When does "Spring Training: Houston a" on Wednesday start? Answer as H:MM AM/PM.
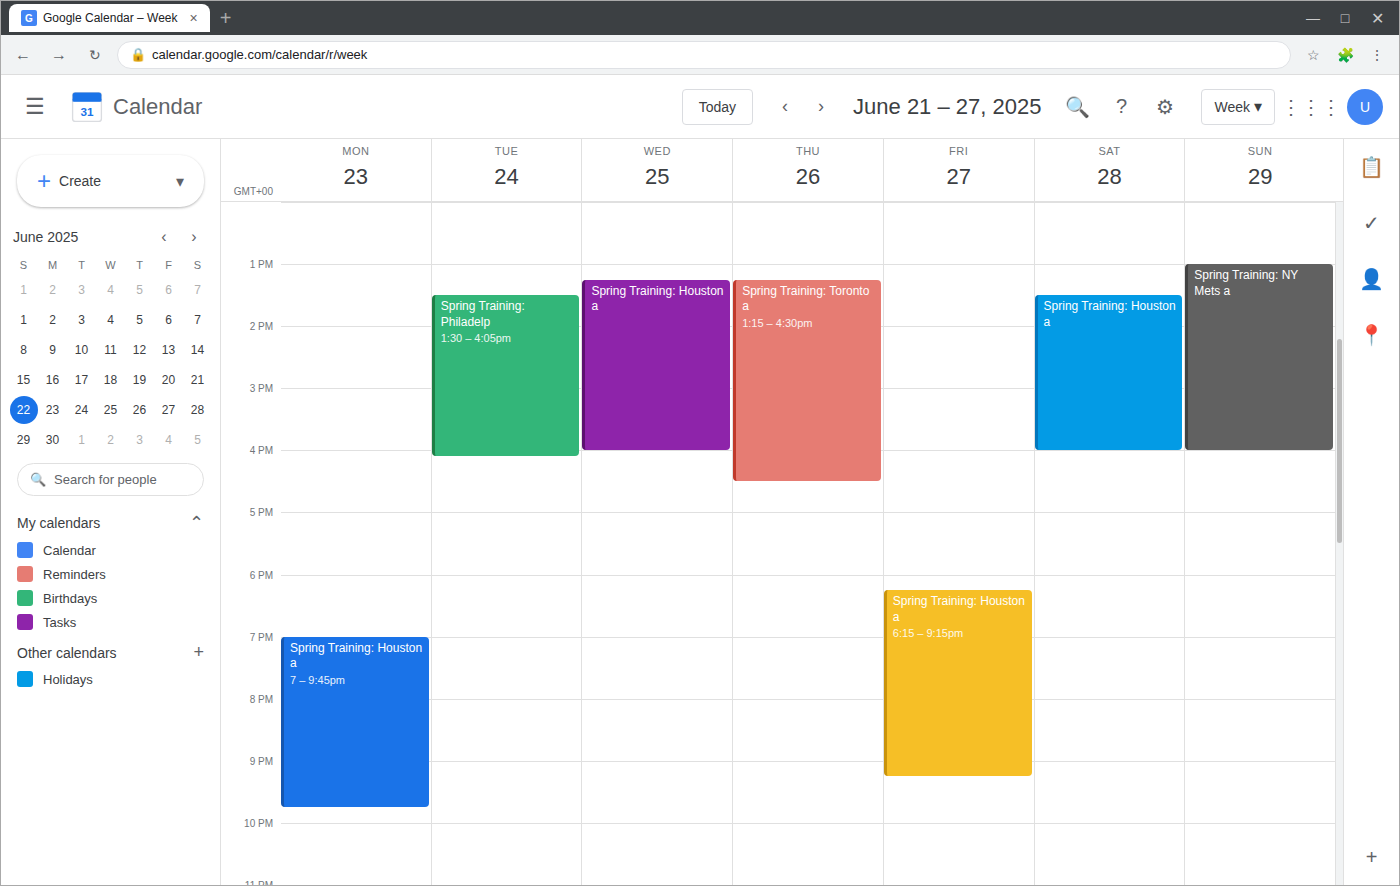
1:15 PM